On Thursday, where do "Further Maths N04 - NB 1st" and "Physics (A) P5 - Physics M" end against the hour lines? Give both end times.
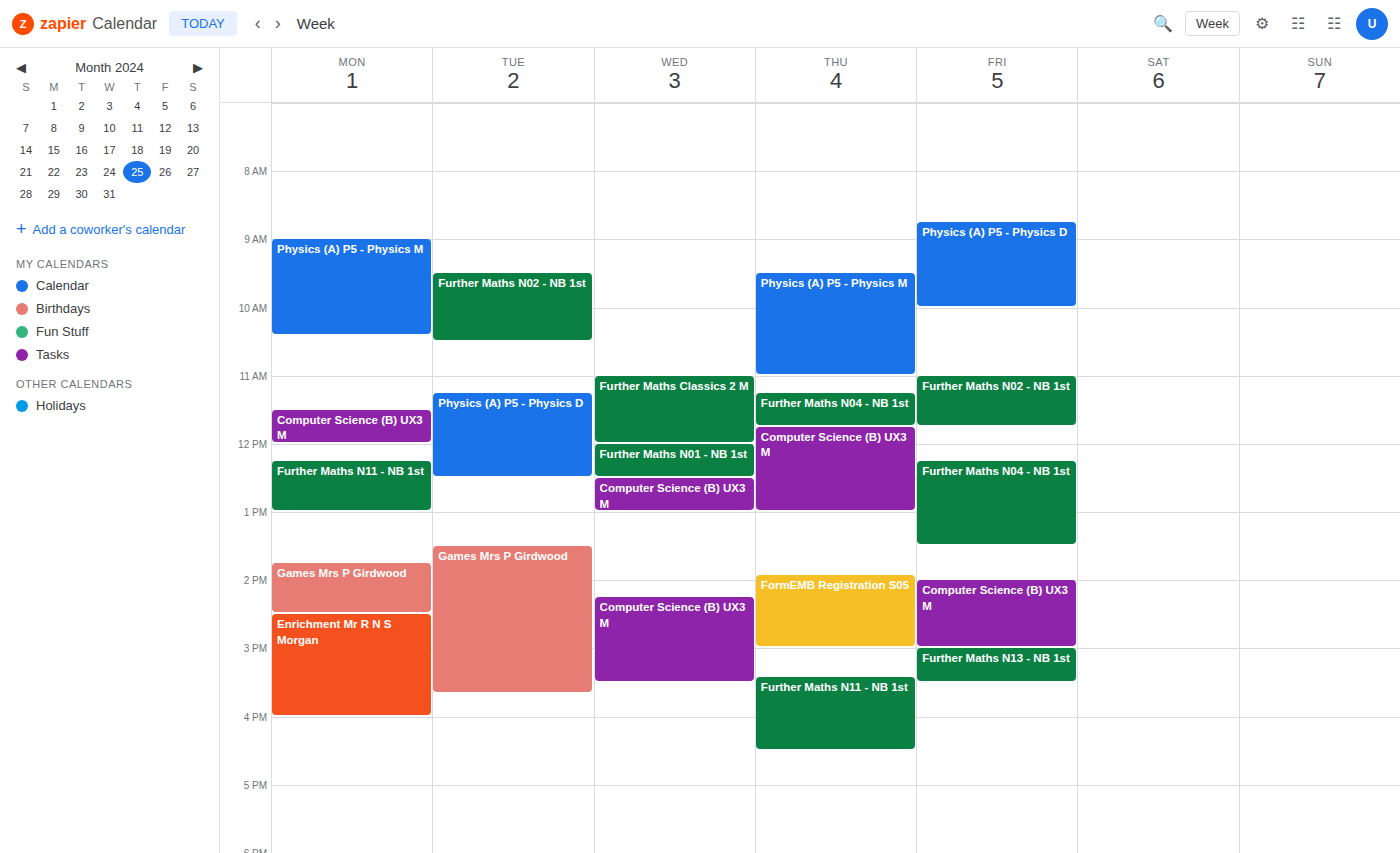
"Further Maths N04 - NB 1st": 11:45, neither: three quarters of the way from the 11:00 line to the 12:00 line. "Physics (A) P5 - Physics M": 11:00, exactly on the 11:00 line.